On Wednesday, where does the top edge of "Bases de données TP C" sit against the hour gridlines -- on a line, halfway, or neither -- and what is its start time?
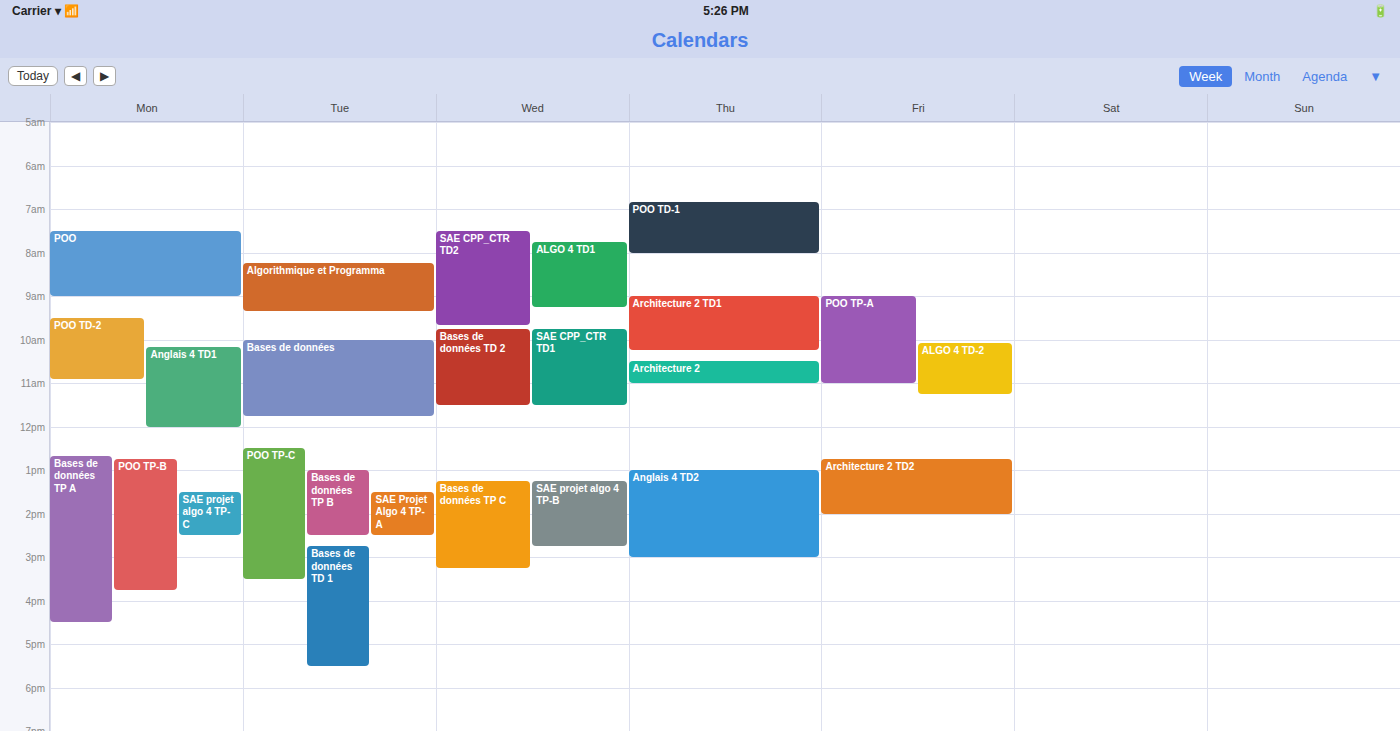
13:15 -- neither: a quarter of the way from the 13:00 line to the 14:00 line.